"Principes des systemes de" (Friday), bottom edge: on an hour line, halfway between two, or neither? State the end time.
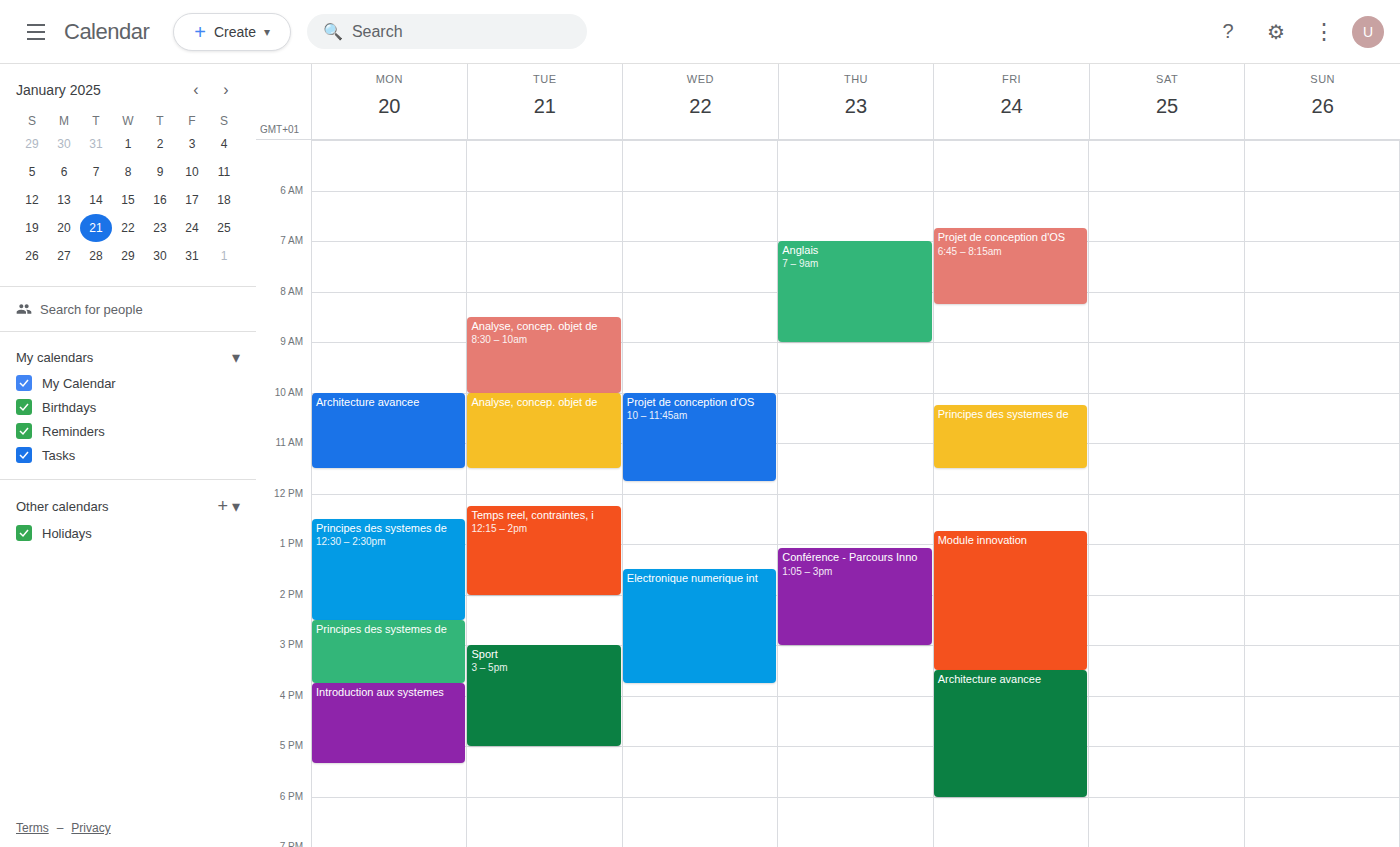
11:30 AM -- halfway between the 11 AM and 12 PM lines.